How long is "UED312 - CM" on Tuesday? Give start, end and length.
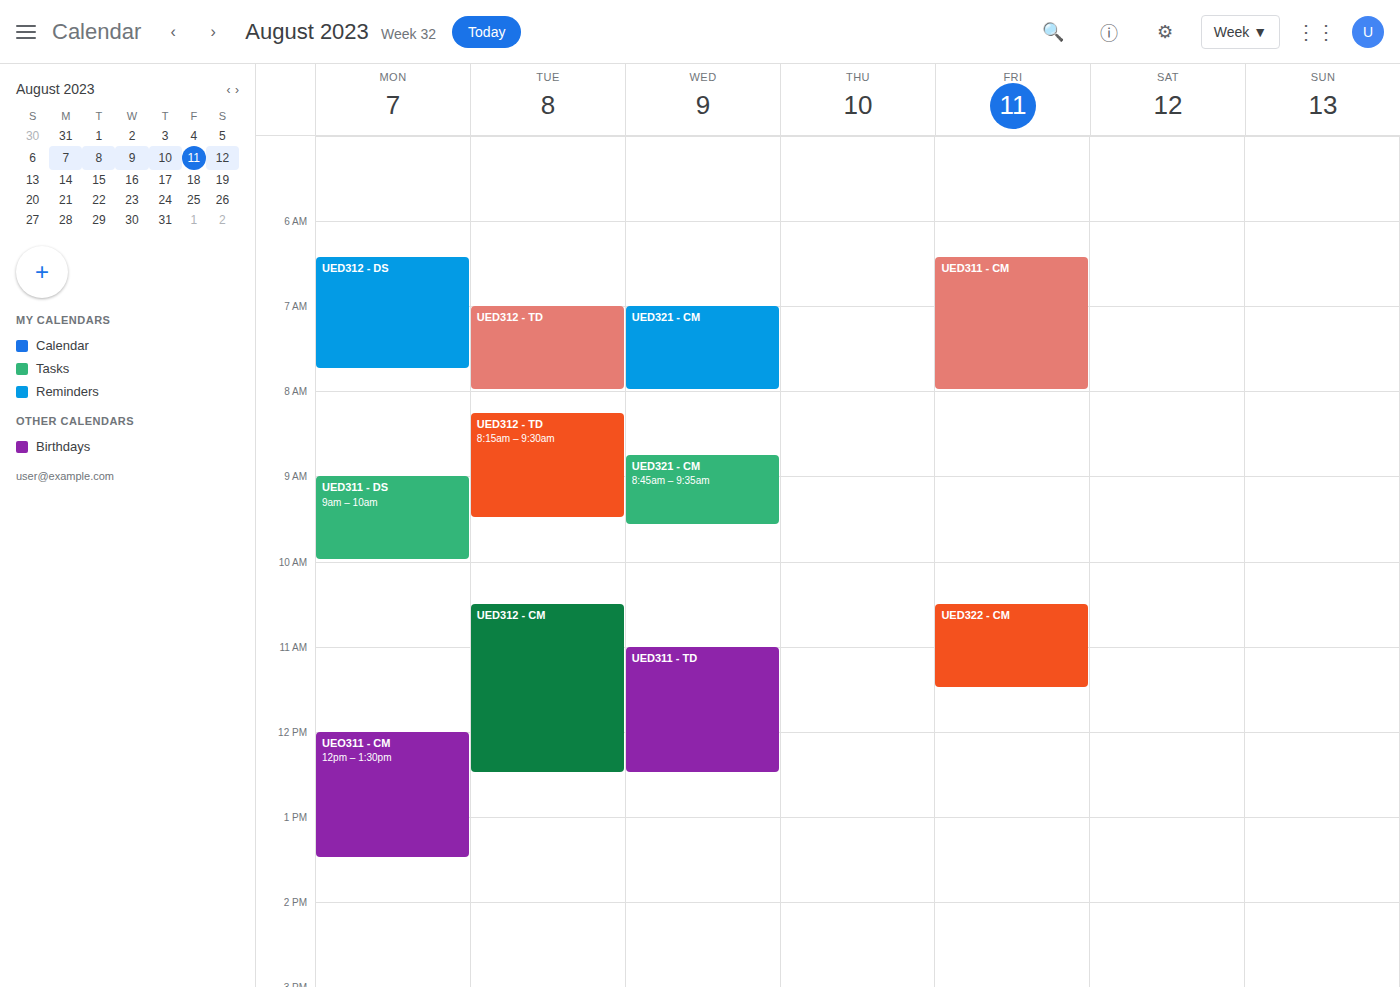
10:30 AM to 12:30 PM, 2 hours